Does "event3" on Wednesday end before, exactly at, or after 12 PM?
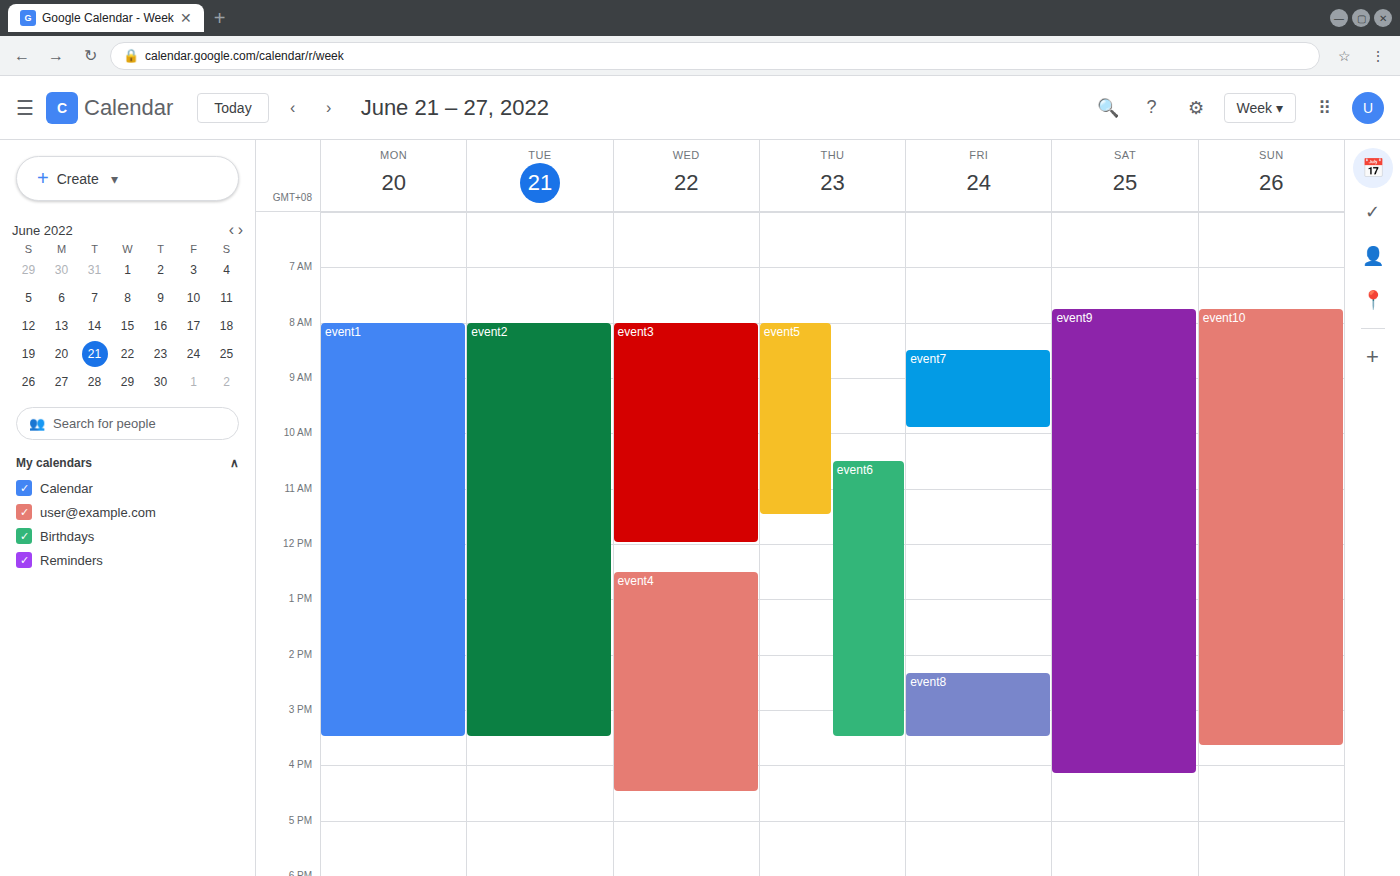
12:00 PM -- exactly at 12 PM, on the 12 PM line.